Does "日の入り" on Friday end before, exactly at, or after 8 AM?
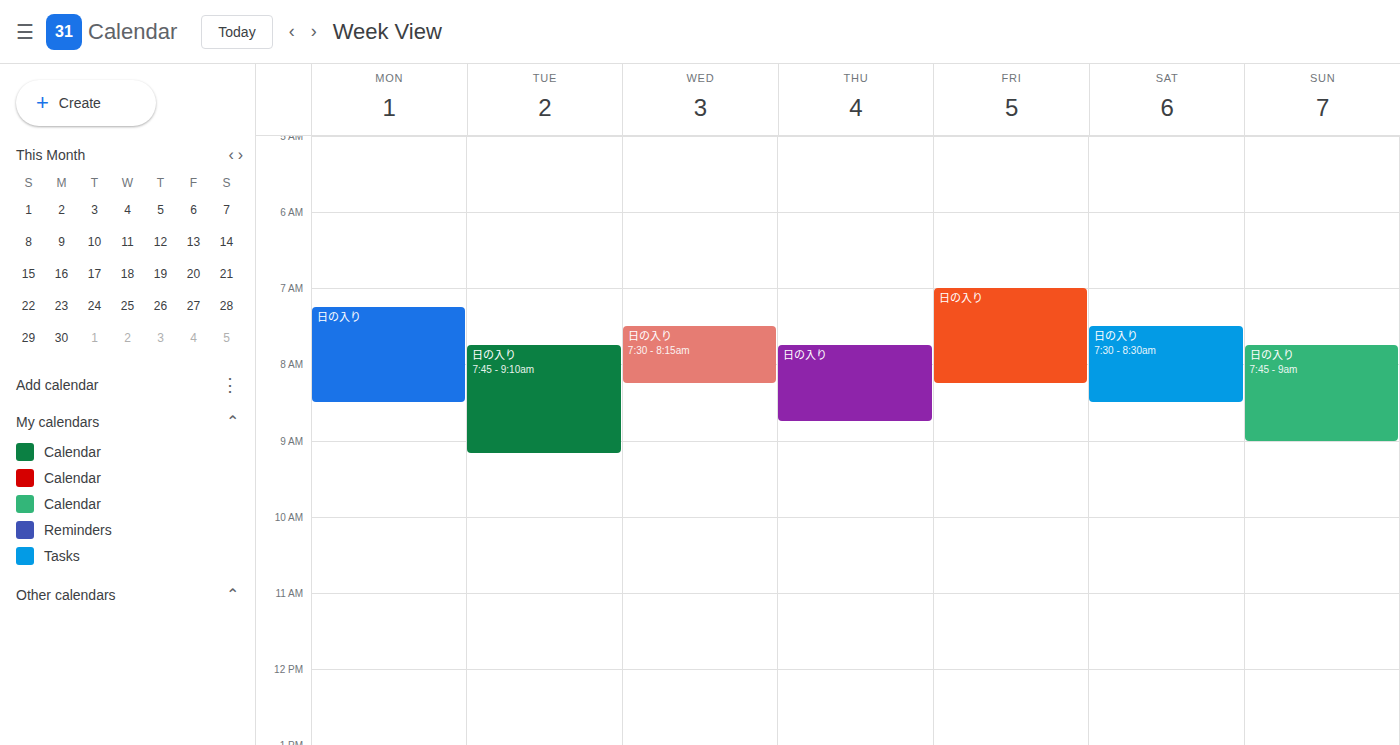
8:15 AM -- after 8 AM, 15 minutes below the 8 AM line.